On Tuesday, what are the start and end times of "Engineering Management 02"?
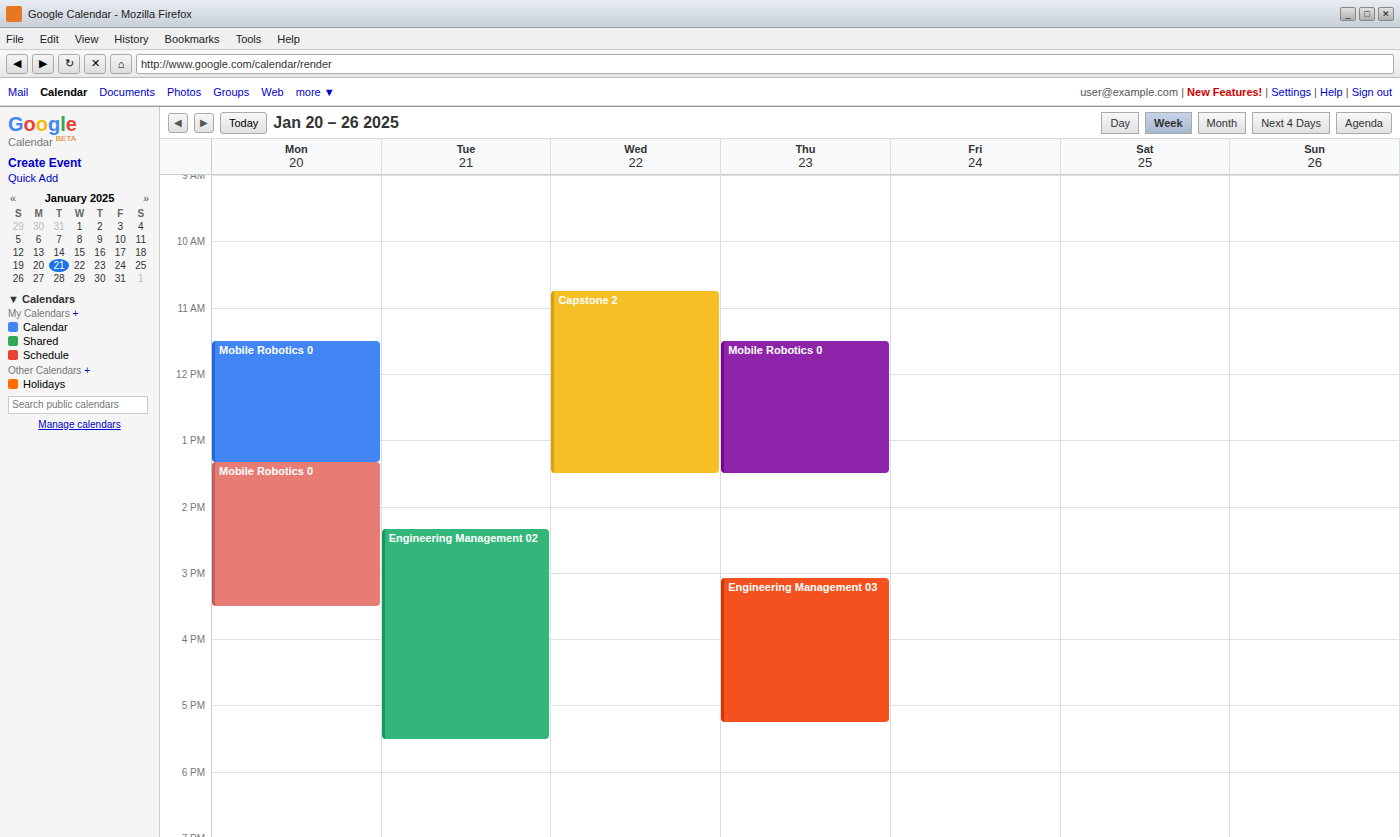
2:20 PM to 5:30 PM